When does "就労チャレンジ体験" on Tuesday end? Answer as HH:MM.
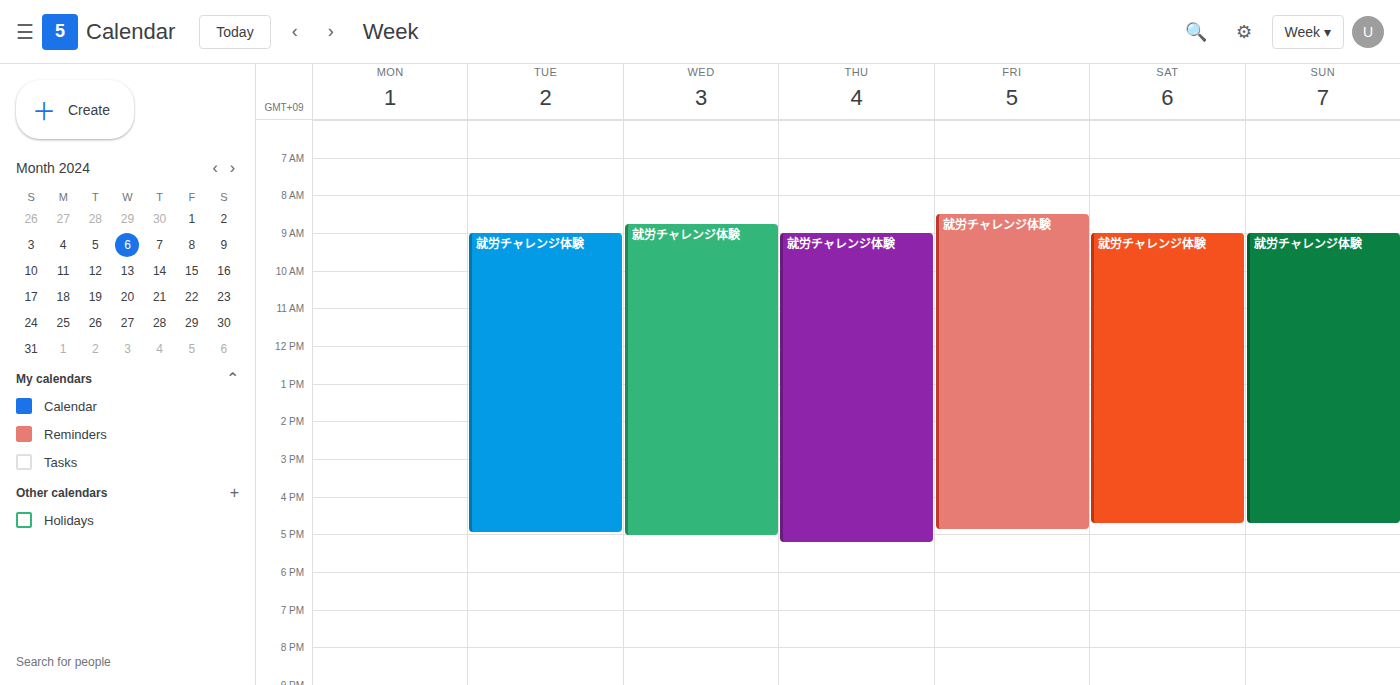
17:00